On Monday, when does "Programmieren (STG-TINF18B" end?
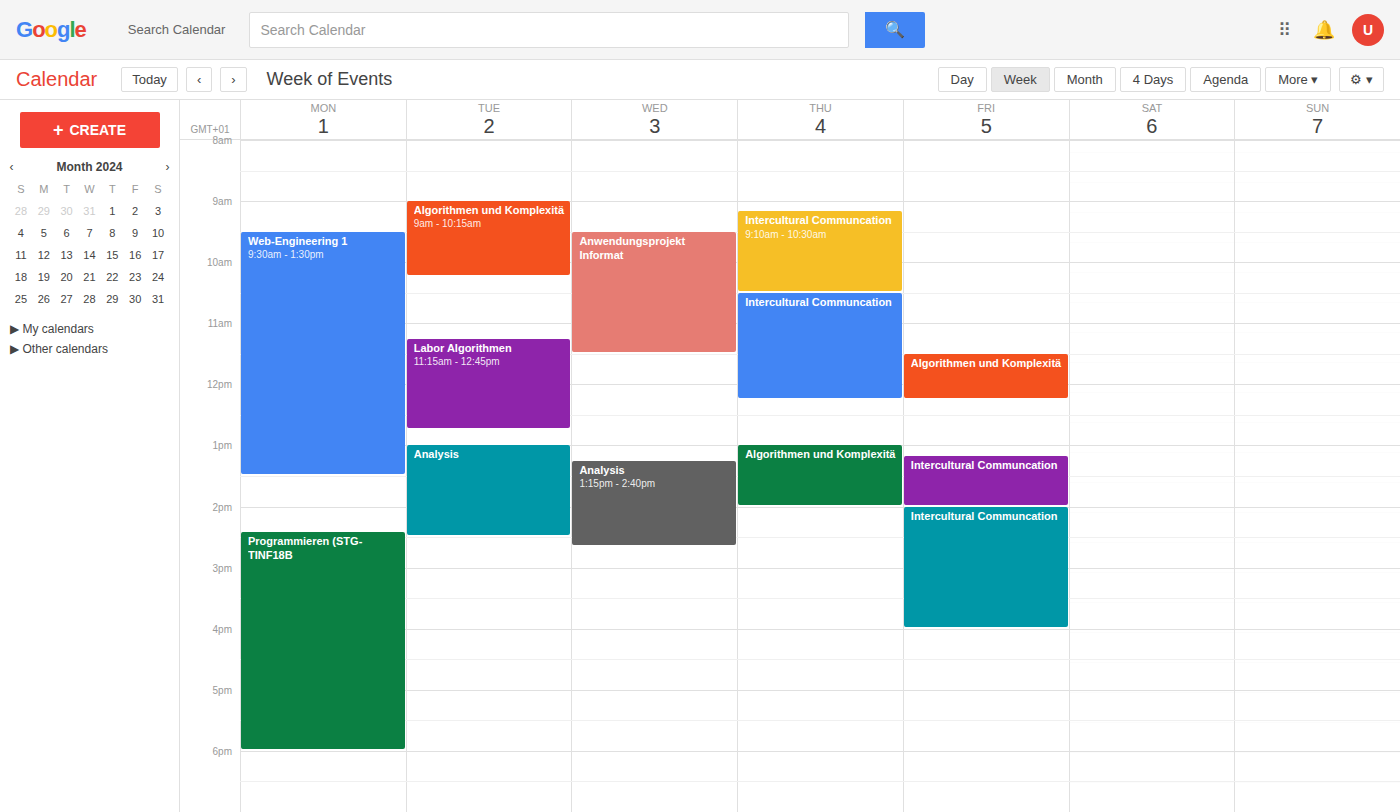
6:00 PM